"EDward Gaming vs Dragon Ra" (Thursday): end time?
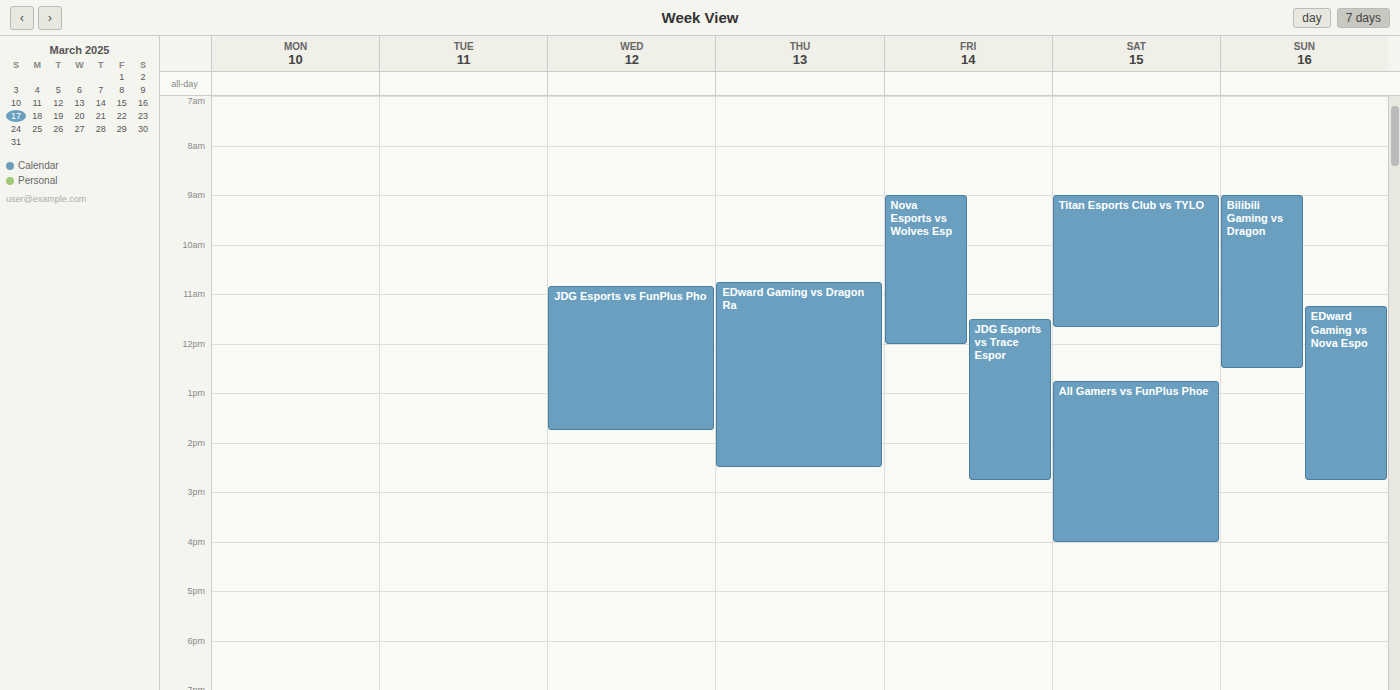
2:30 PM